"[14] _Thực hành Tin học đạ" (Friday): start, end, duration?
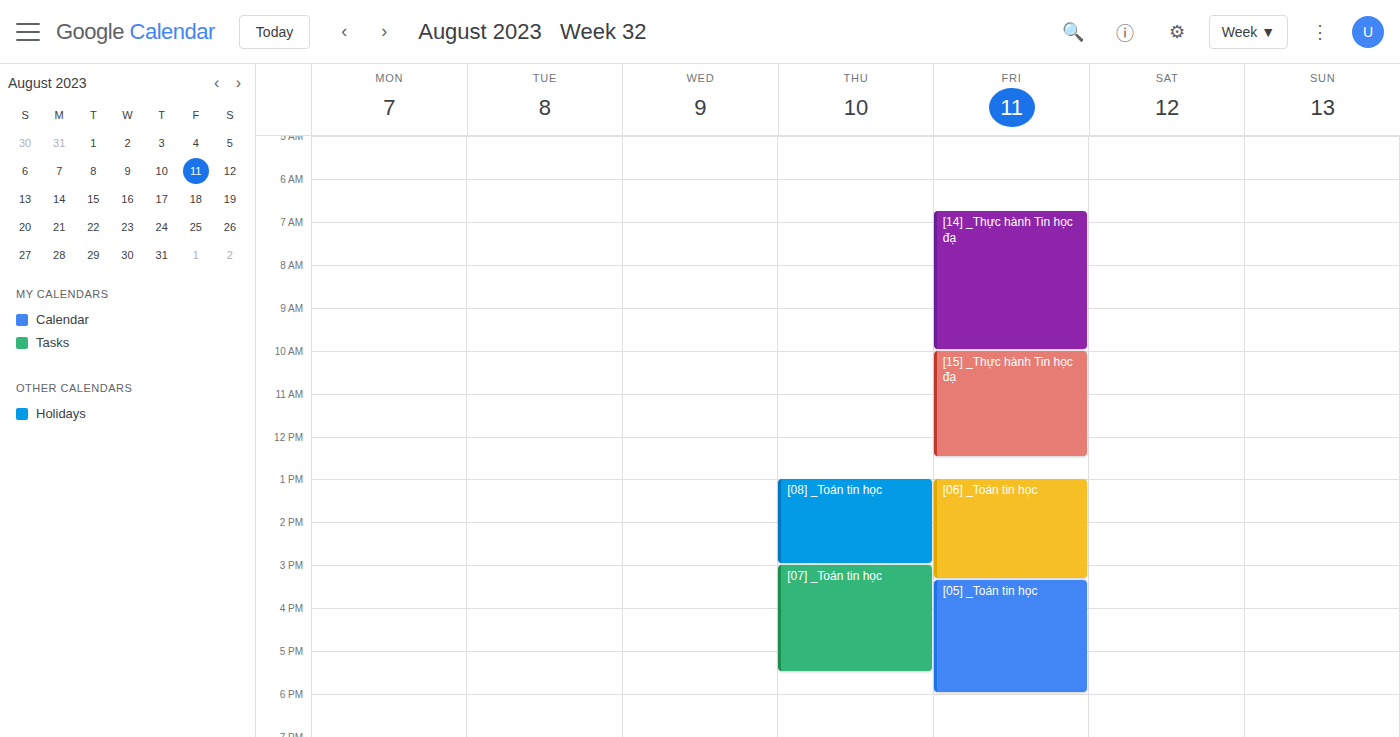
6:45 AM to 10:00 AM, 3 hours 15 minutes